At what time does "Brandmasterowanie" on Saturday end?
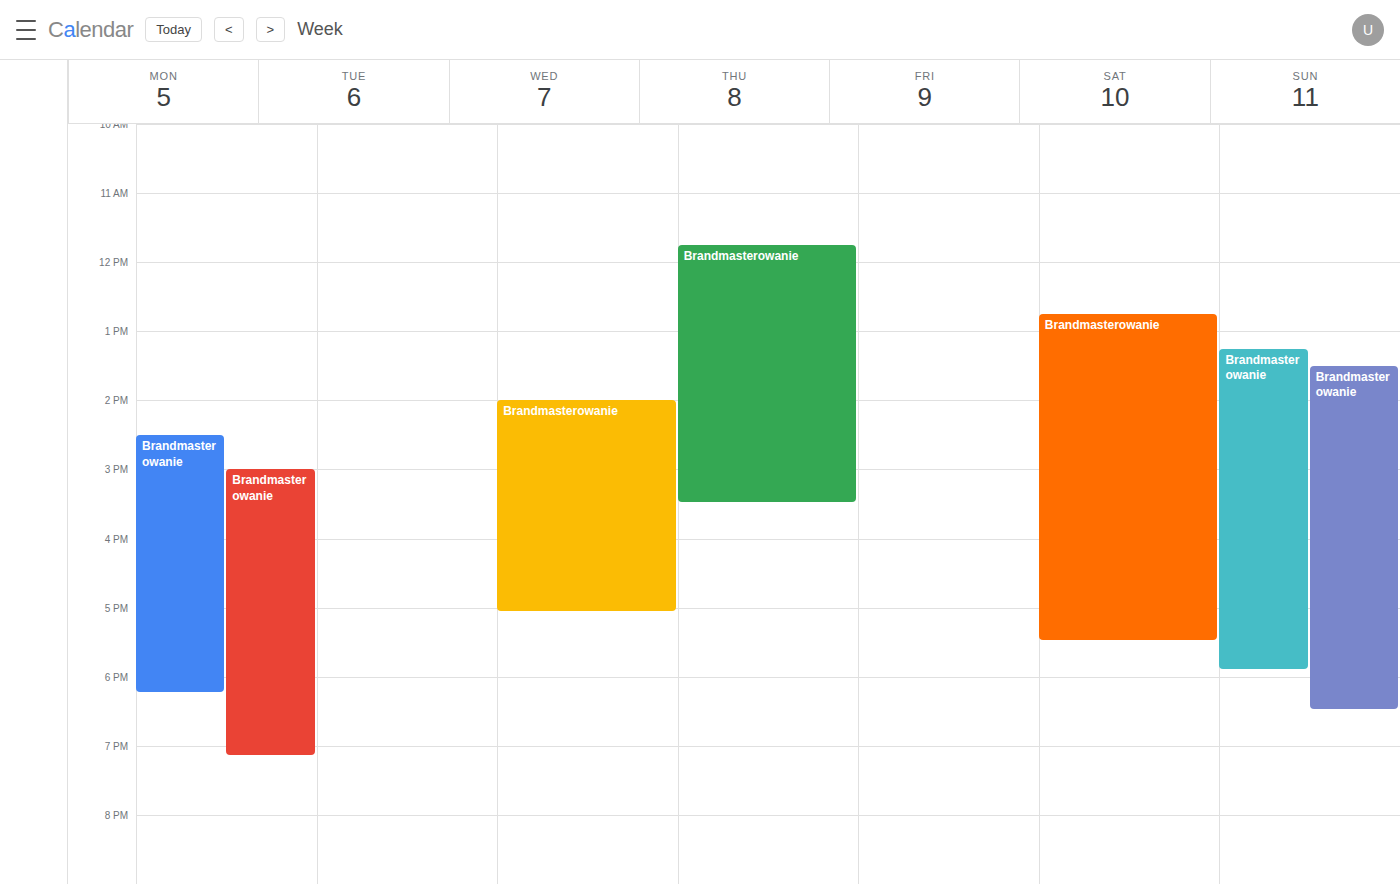
5:30 PM